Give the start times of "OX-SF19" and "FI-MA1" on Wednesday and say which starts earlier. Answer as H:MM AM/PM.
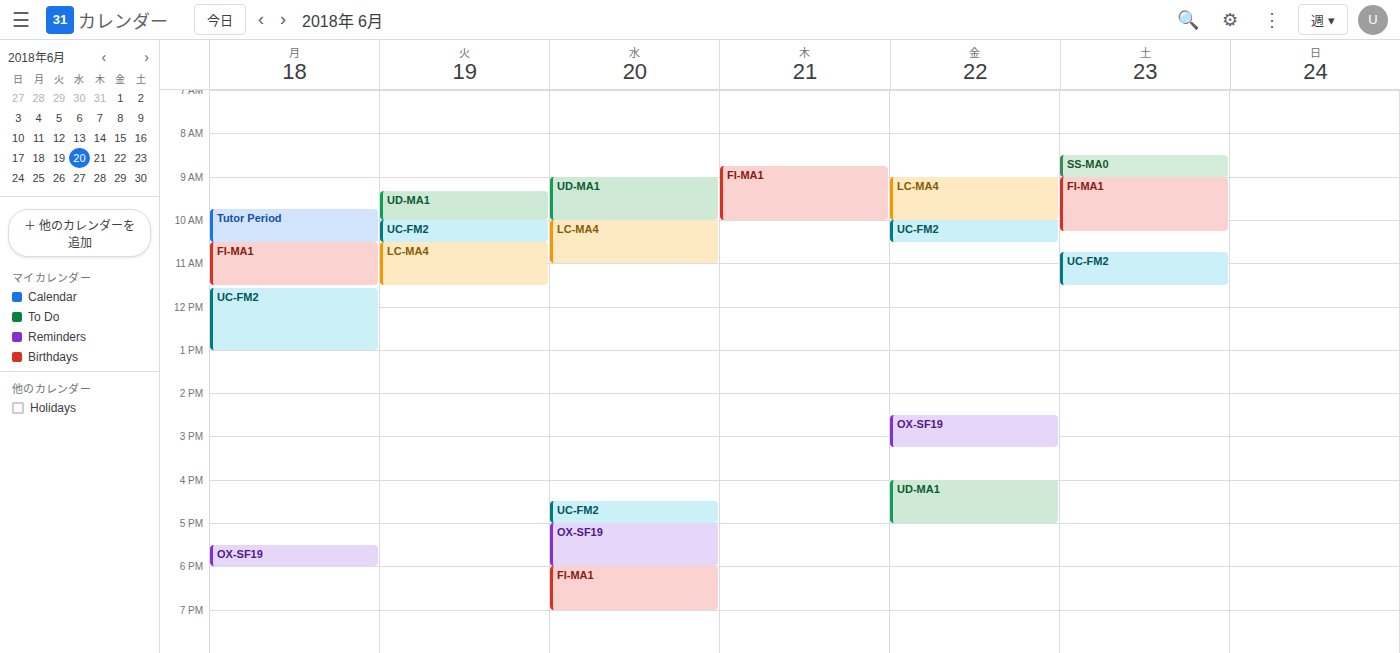
"OX-SF19" 5:00 PM; "FI-MA1" 6:00 PM.